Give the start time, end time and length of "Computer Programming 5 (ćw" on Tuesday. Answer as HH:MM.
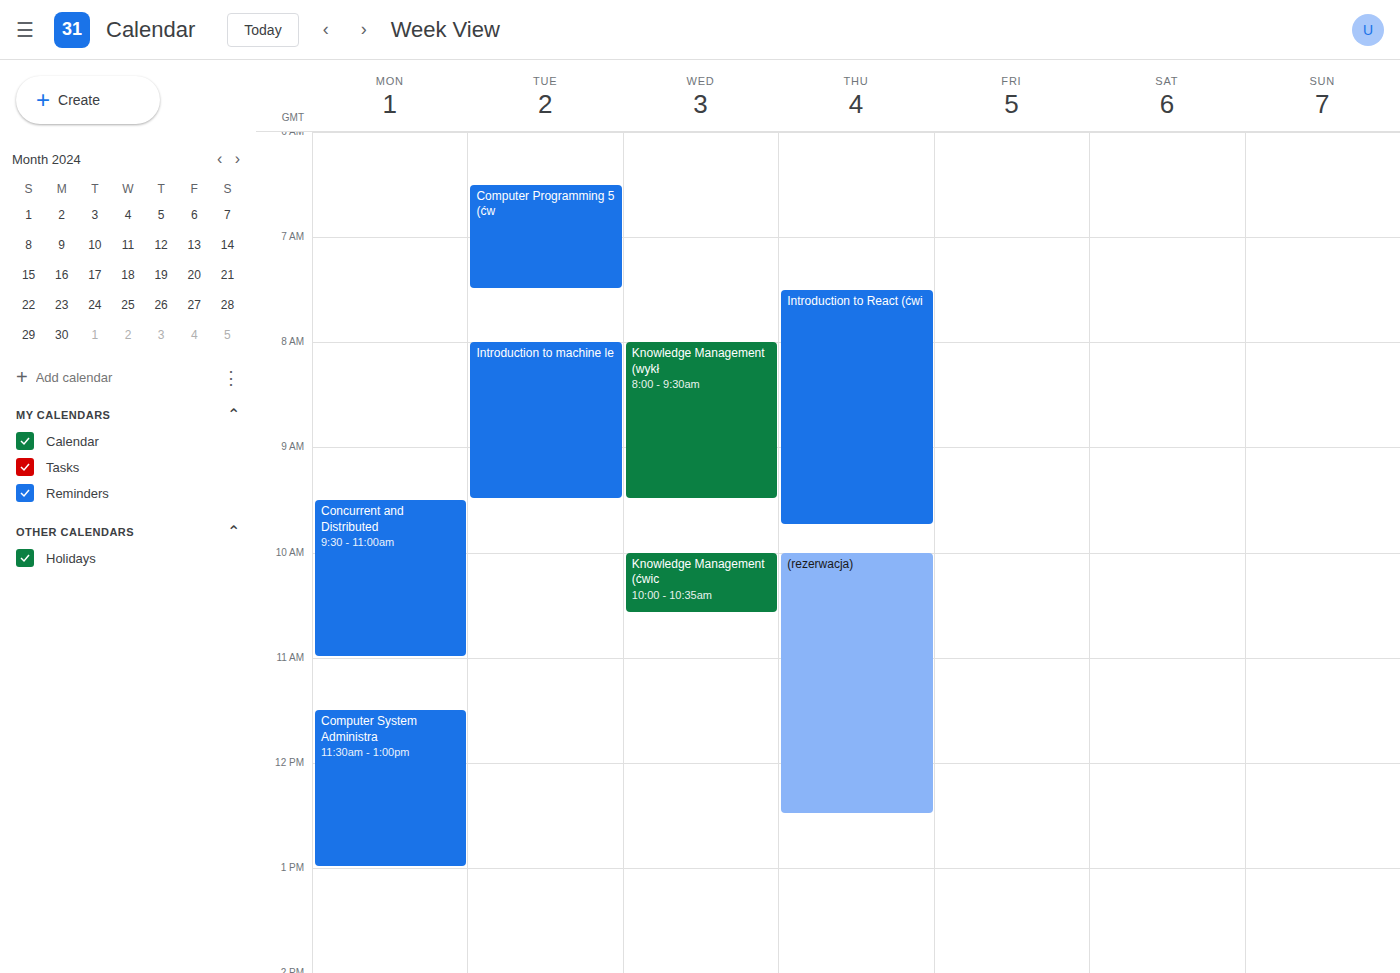
06:30 to 07:30, 1 hour